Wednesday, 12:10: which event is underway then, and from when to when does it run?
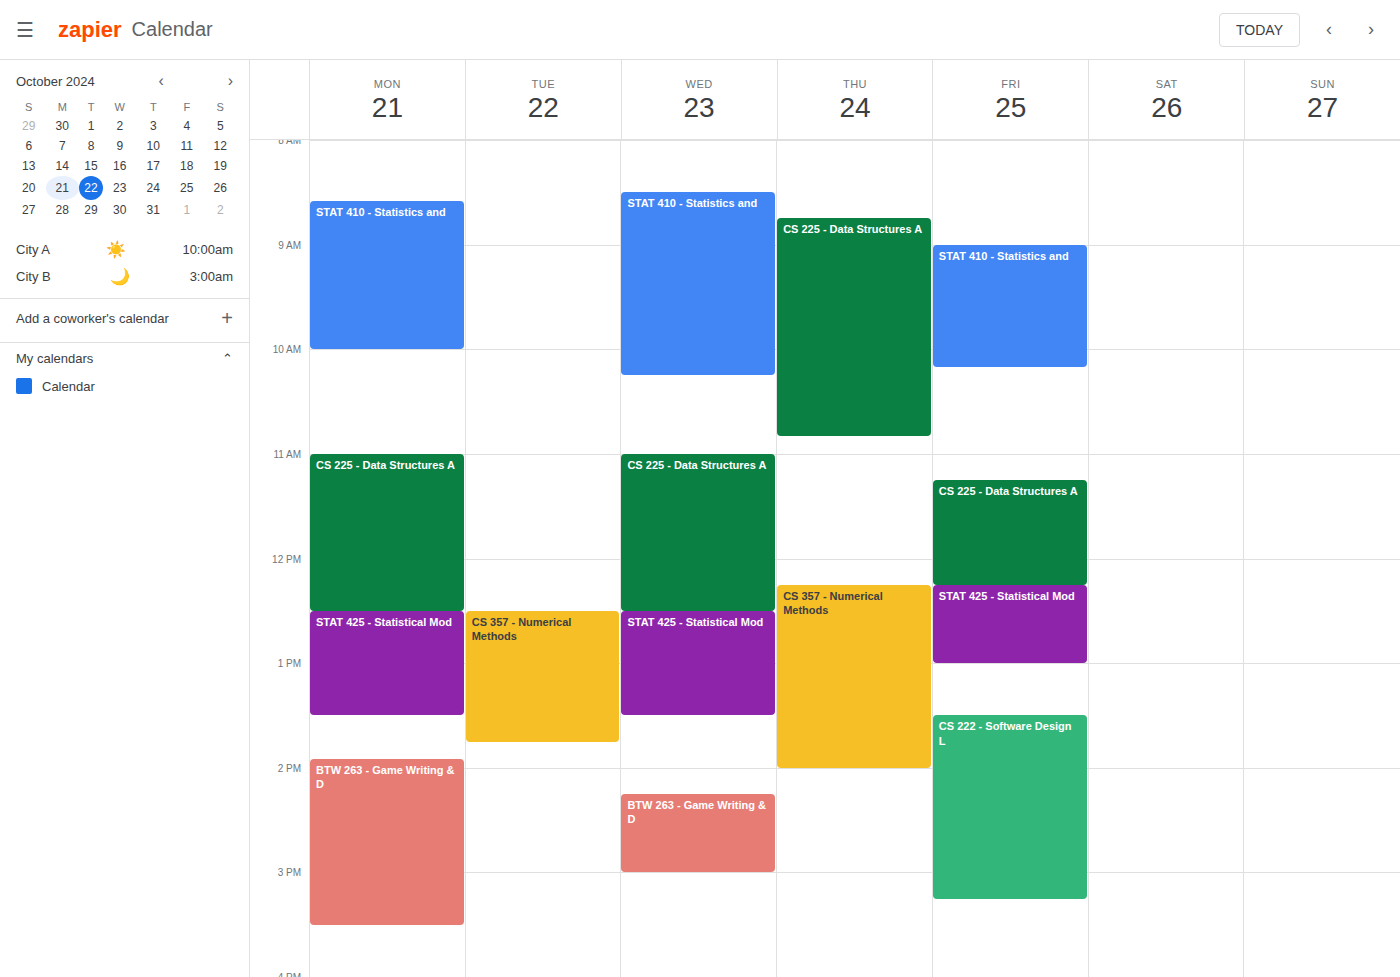
"CS 225 - Data Structures A", 11:00 to 12:30